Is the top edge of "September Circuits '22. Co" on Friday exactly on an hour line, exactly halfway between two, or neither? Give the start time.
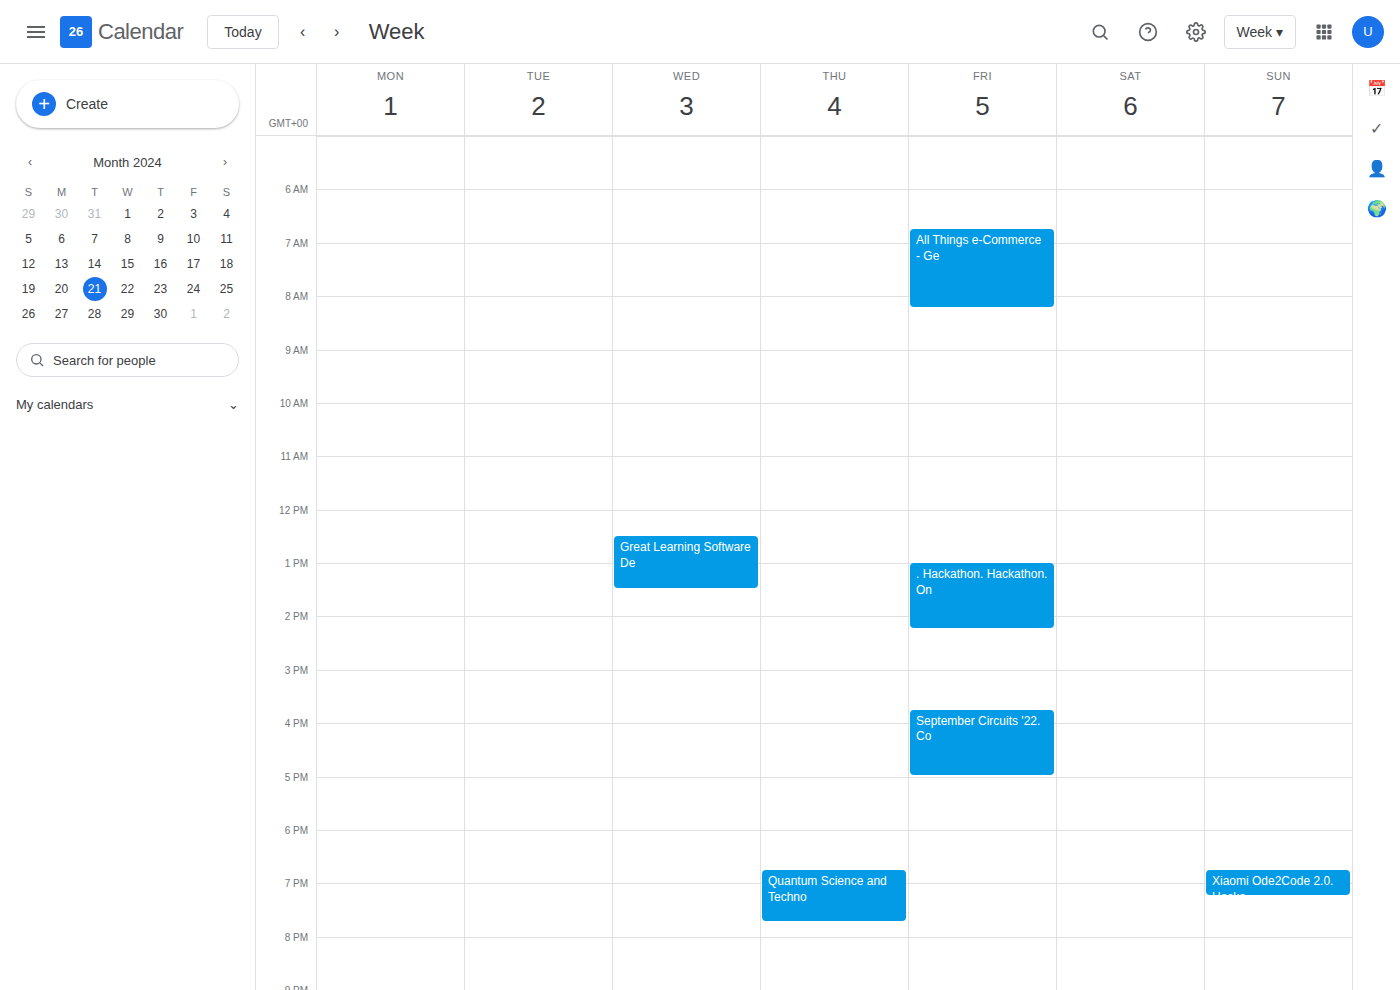
3:45 PM -- neither: three quarters of the way from the 3 PM line to the 4 PM line.